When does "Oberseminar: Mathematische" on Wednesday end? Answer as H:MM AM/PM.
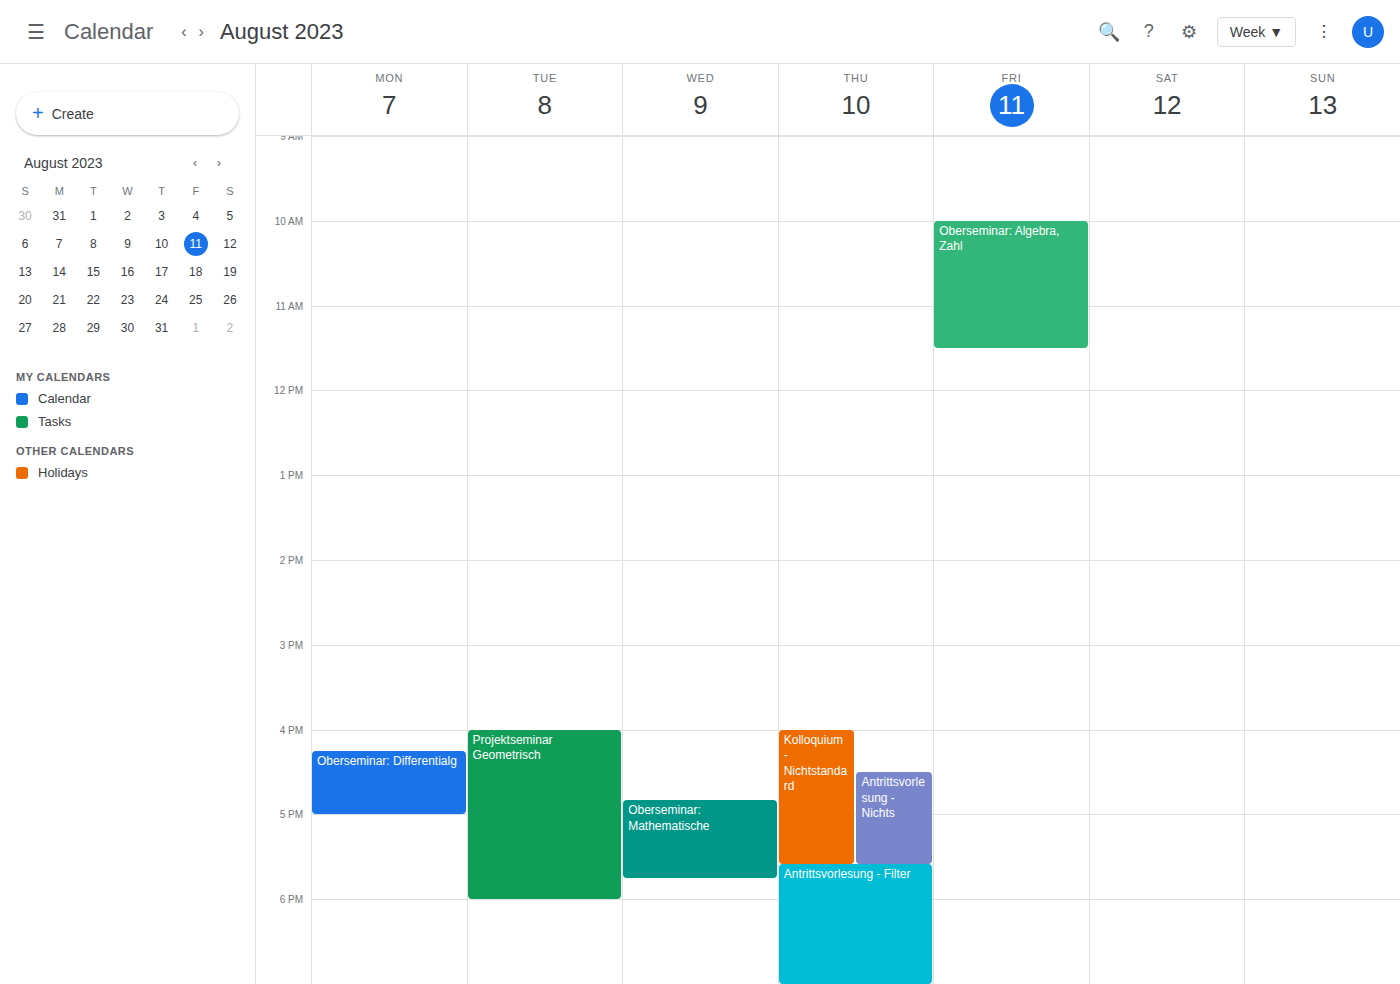
5:45 PM